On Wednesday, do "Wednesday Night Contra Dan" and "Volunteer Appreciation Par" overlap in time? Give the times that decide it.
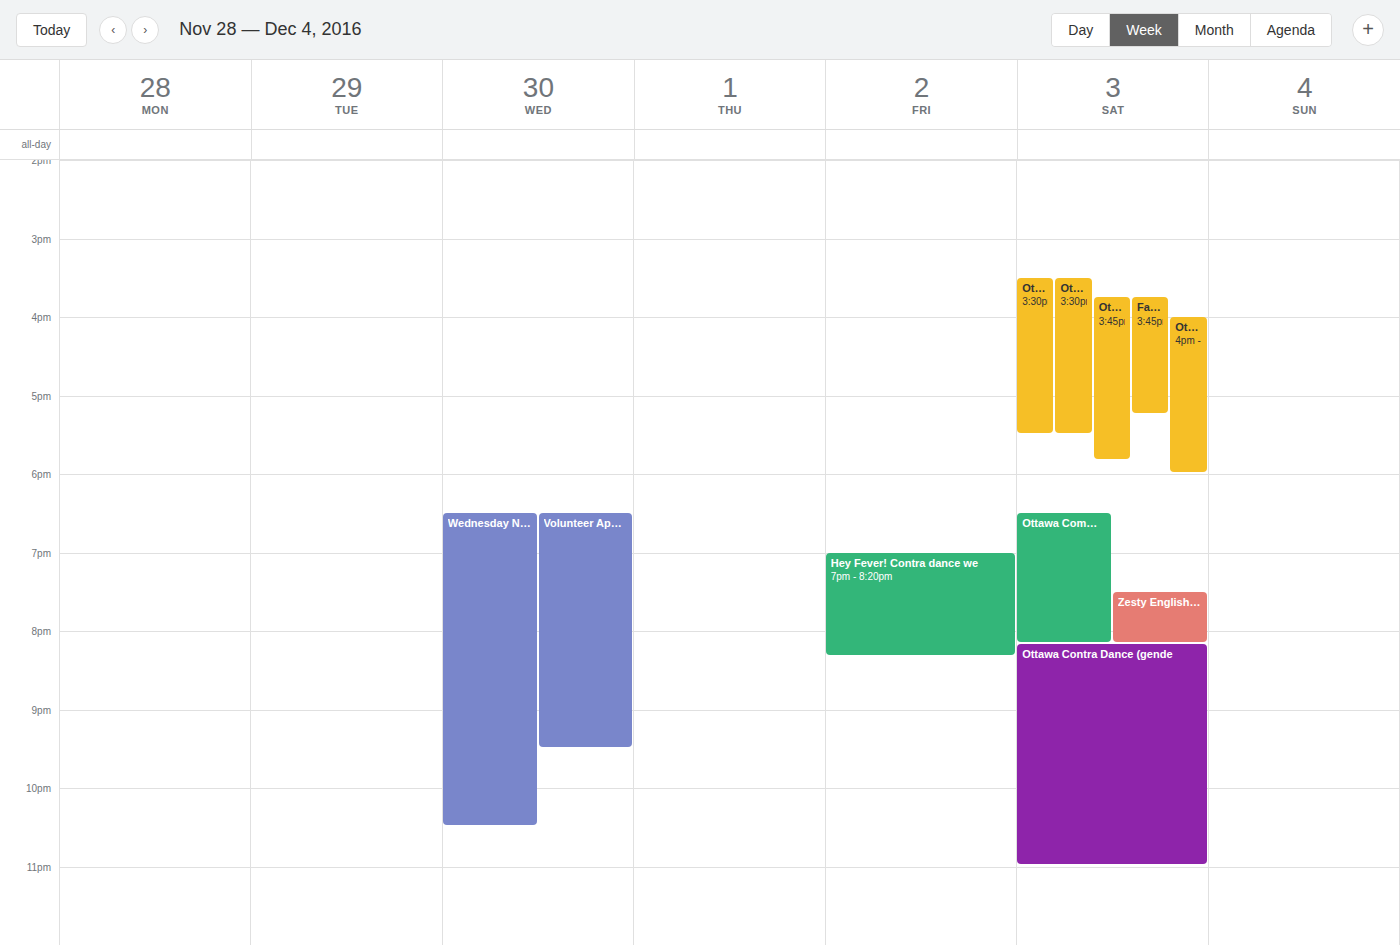
"Volunteer Appreciation Par" runs 6:30 PM to 9:30 PM, inside "Wednesday Night Contra Dan" -- they overlap.